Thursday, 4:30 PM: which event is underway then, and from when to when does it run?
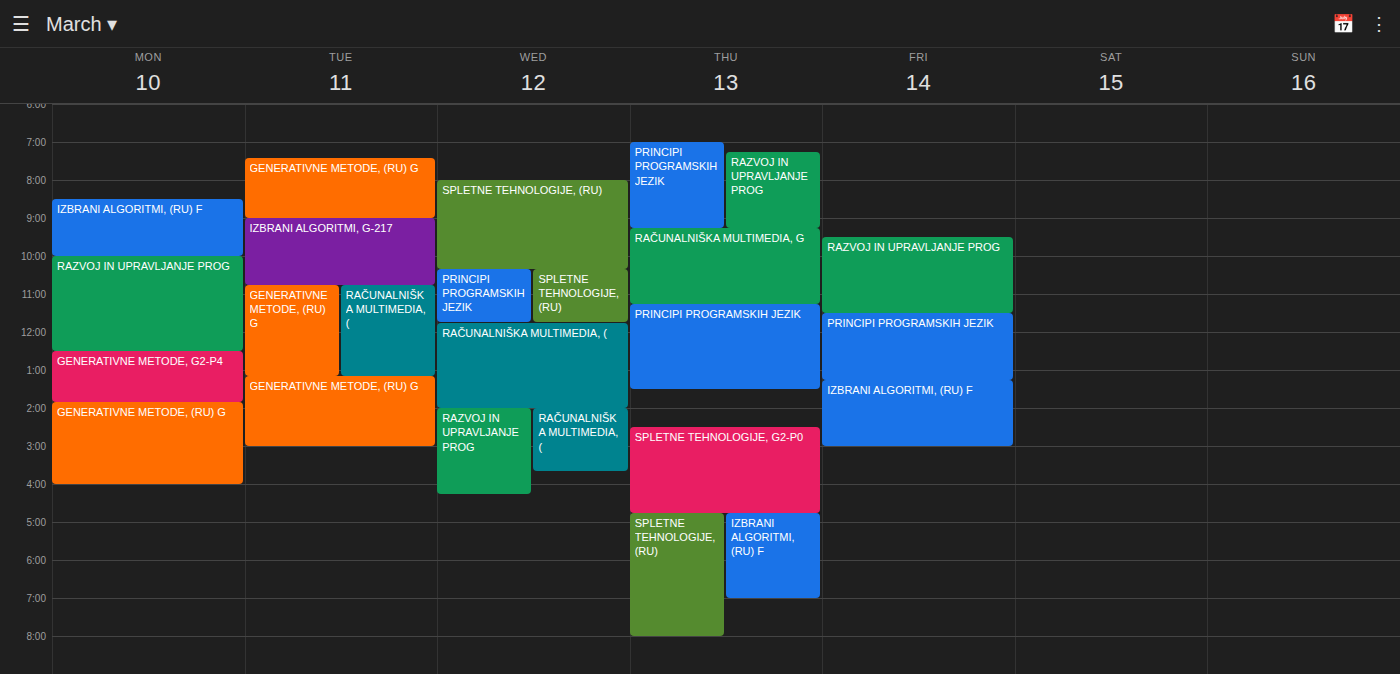
"SPLETNE TEHNOLOGIJE, G2-P0", 2:30 PM to 4:45 PM